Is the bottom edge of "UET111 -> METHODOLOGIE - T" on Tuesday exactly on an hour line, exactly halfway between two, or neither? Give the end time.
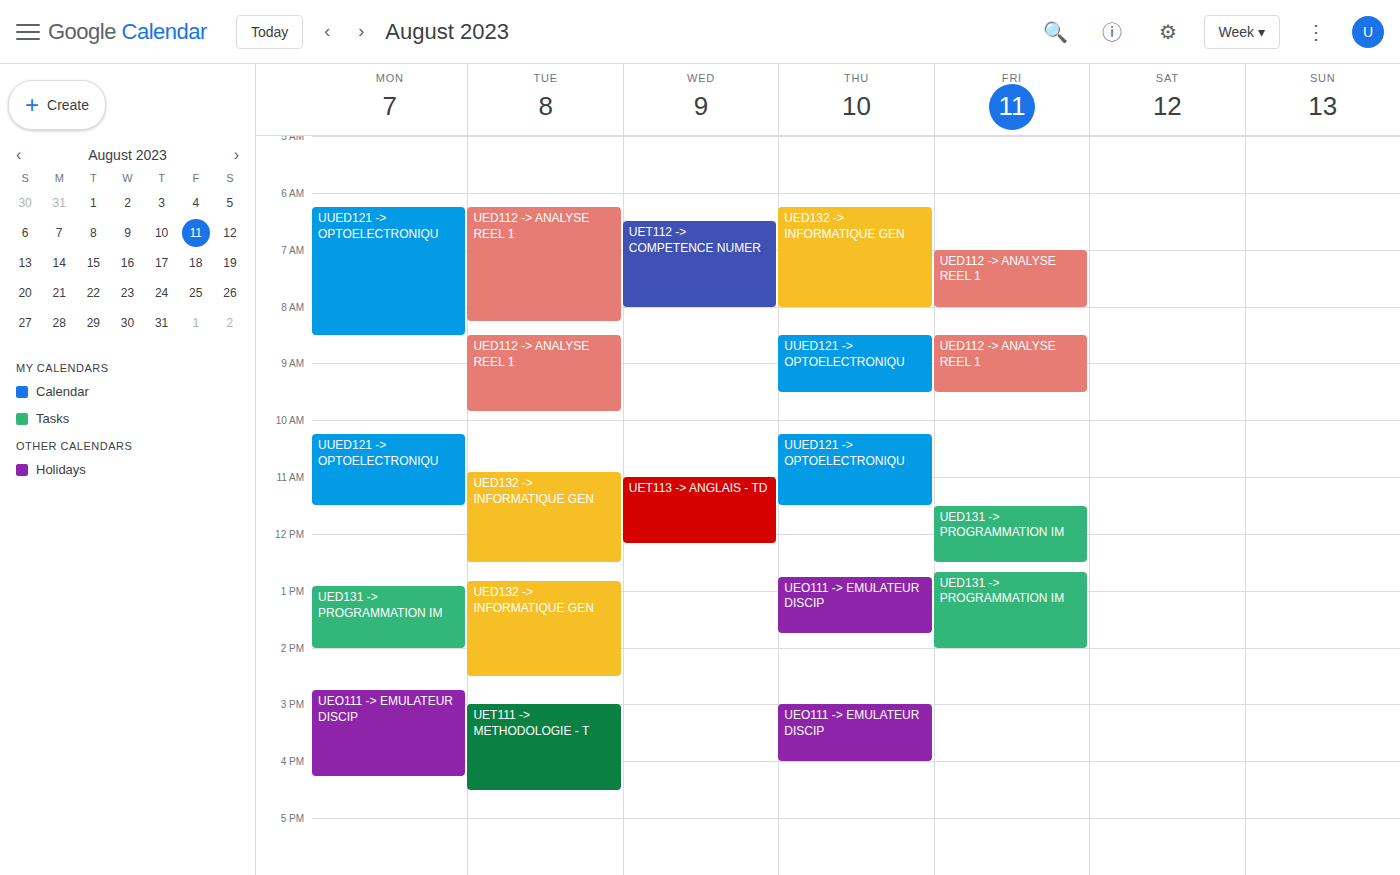
4:30 PM -- halfway between the 4 PM and 5 PM lines.